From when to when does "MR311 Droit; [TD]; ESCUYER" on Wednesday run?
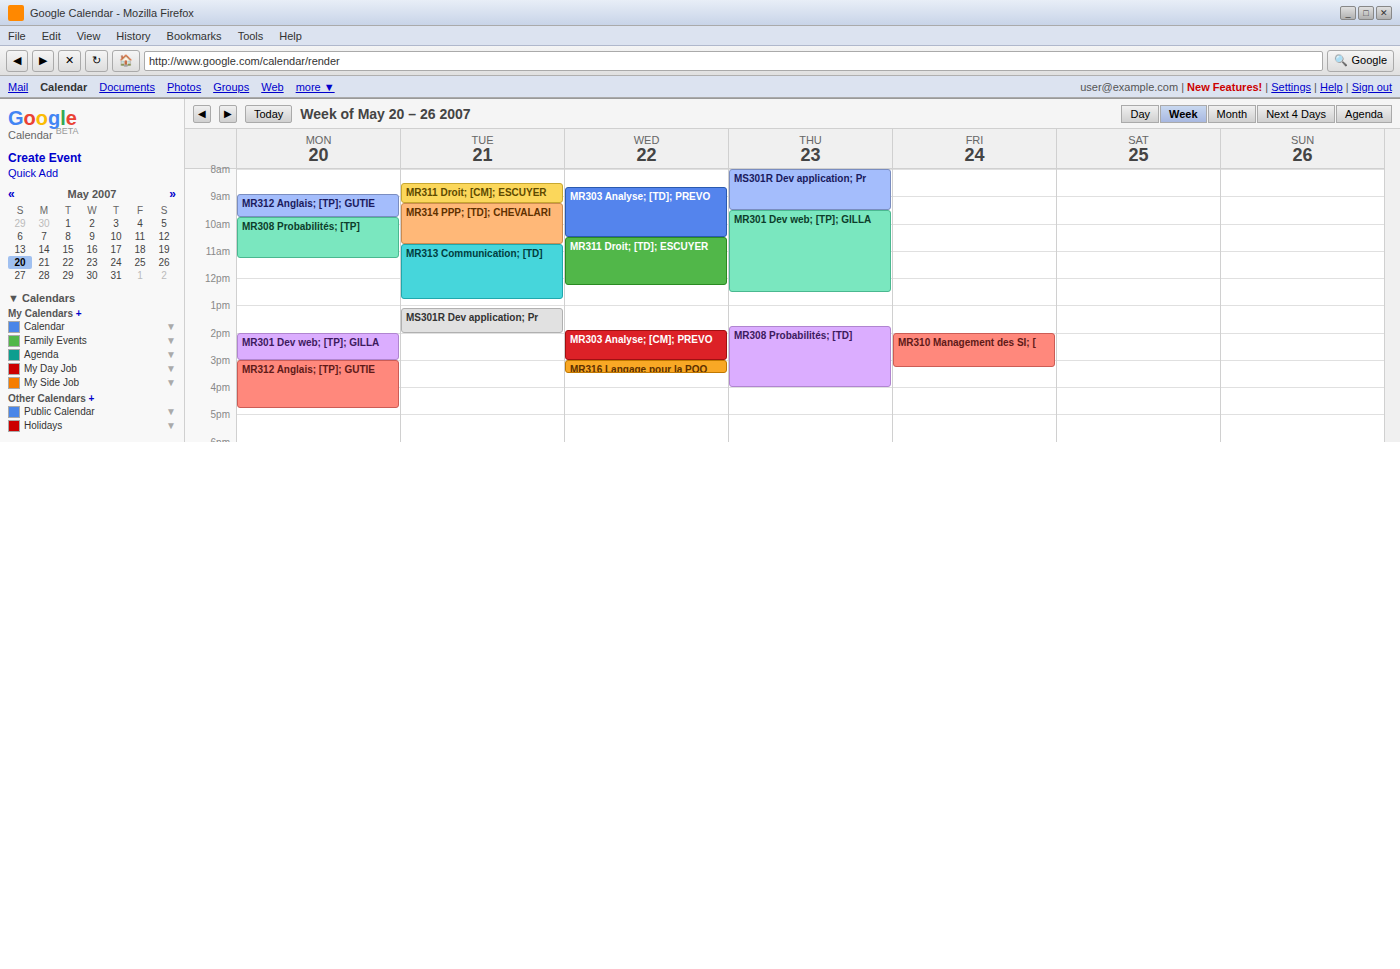
10:30 AM to 12:15 PM